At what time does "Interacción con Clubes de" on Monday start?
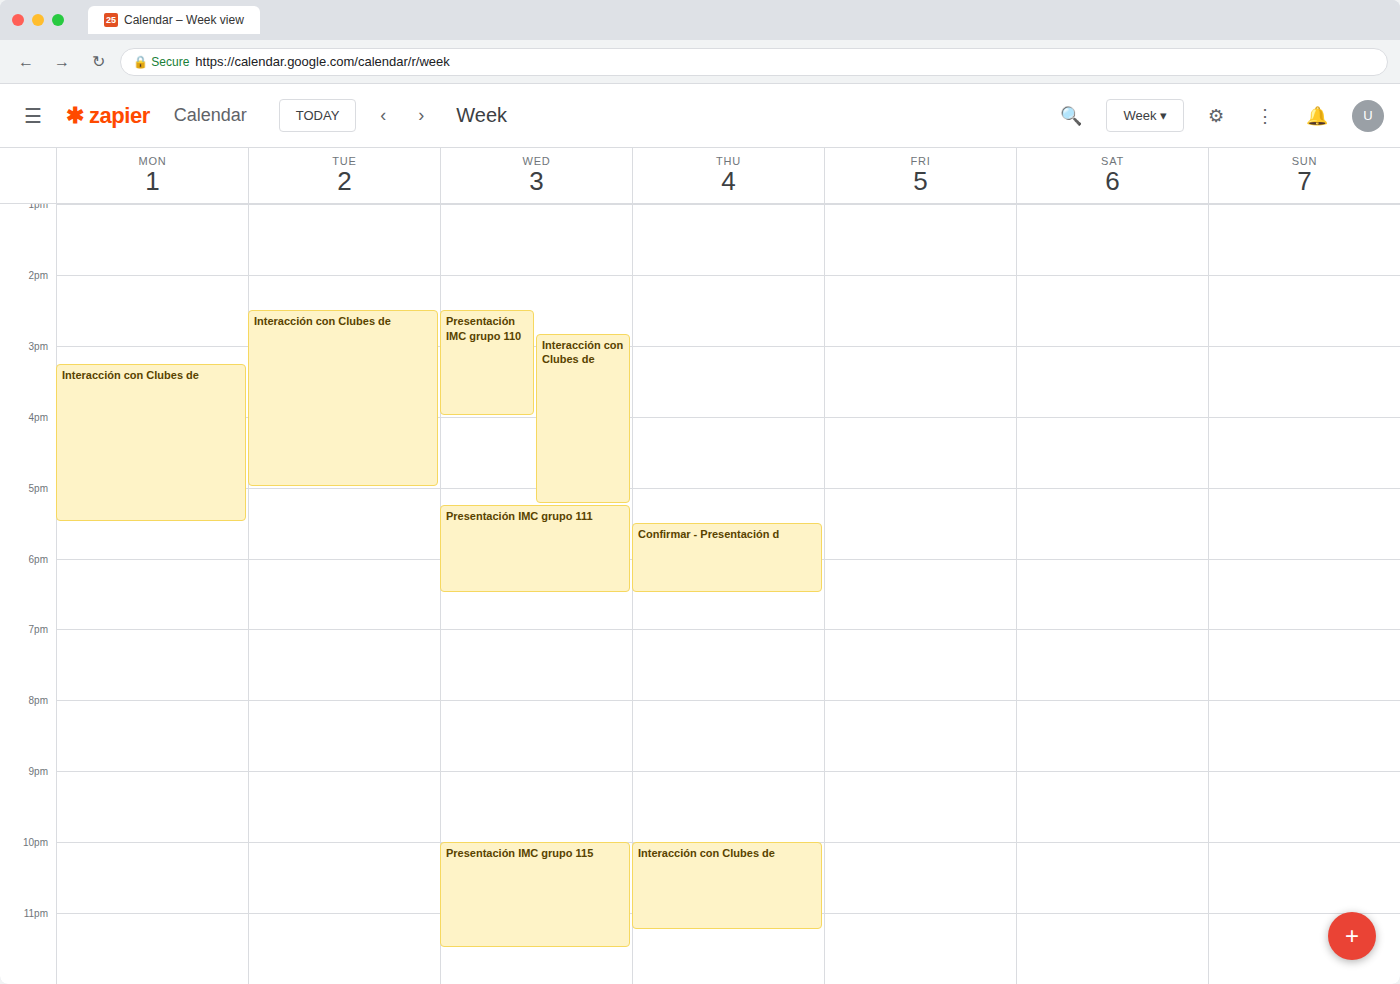
3:15 PM